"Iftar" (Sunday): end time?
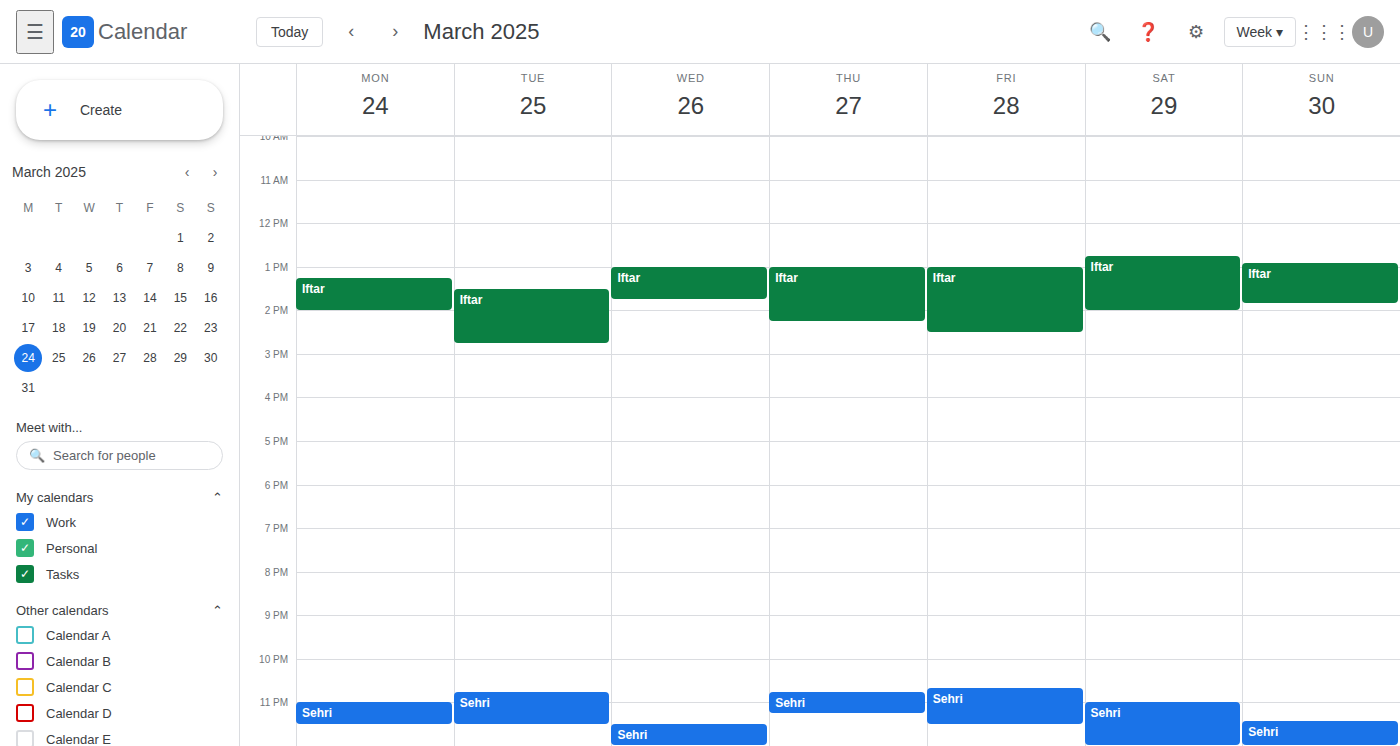
1:50 PM